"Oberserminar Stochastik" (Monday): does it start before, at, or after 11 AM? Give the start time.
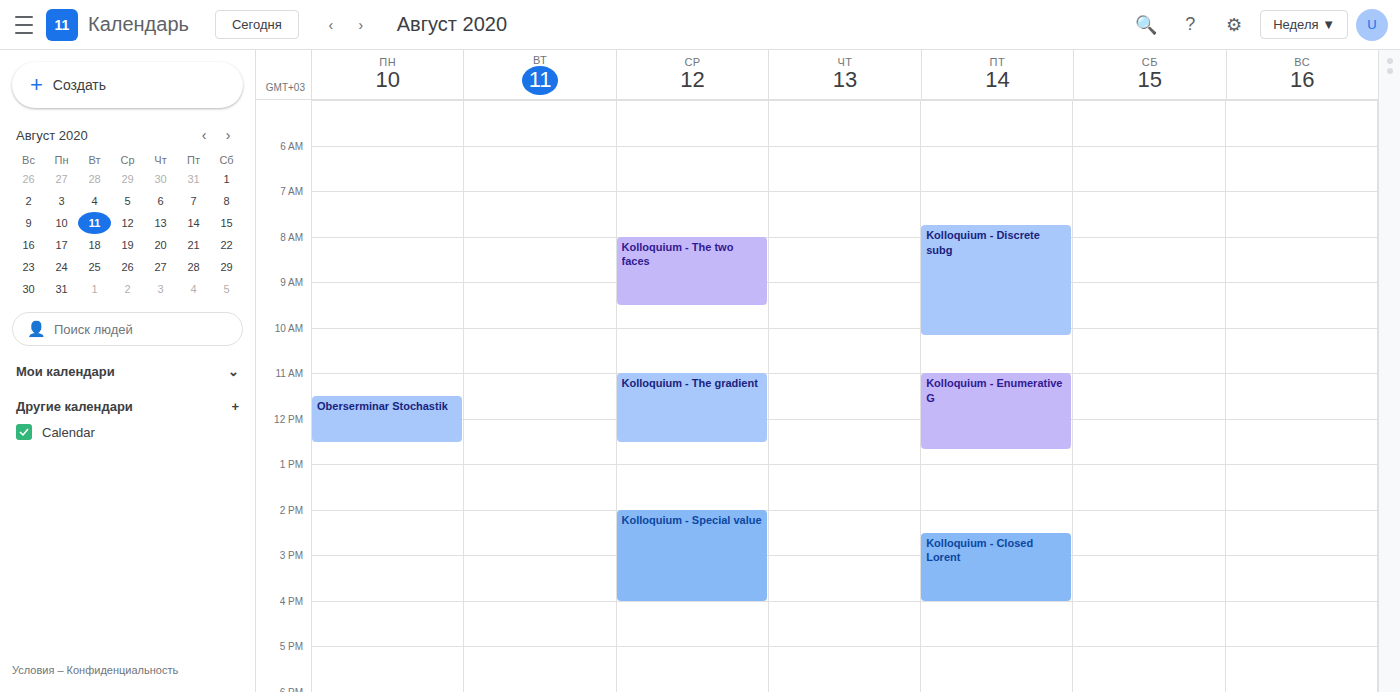
11:30 AM -- after 11 AM, 30 minutes below the 11 AM line.